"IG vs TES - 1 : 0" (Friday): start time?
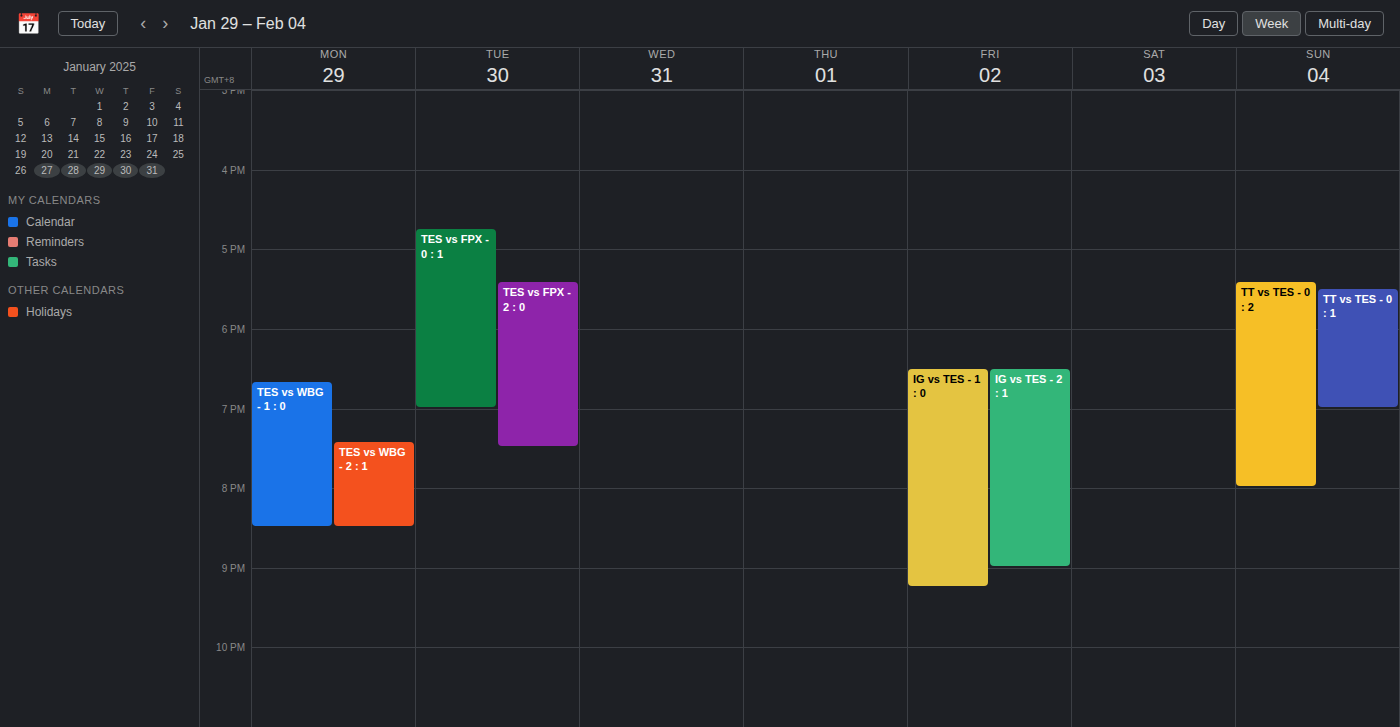
6:30 PM